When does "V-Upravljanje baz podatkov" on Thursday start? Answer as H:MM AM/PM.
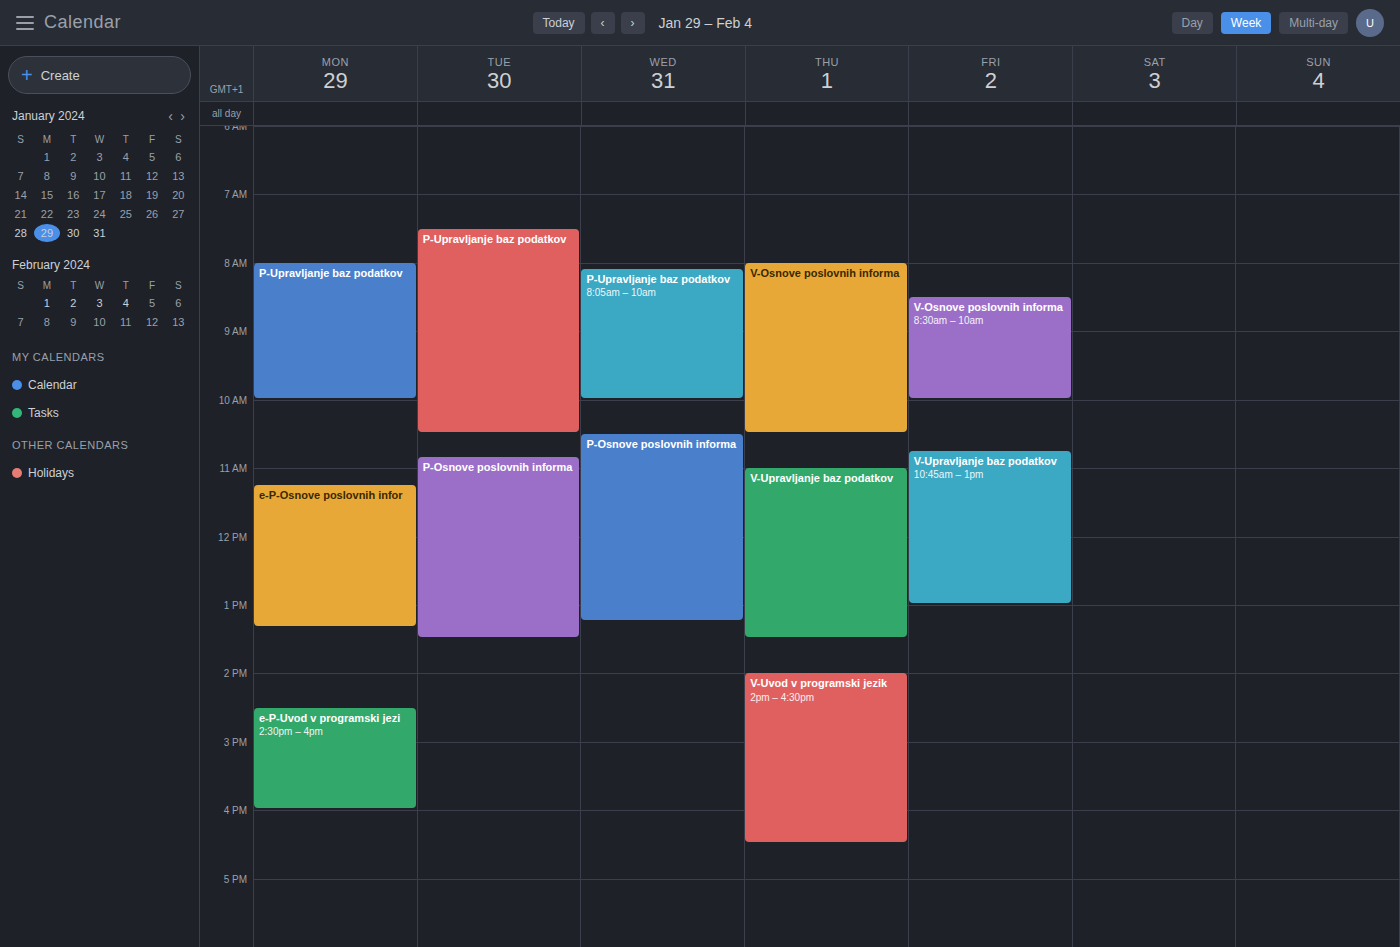
11:00 AM